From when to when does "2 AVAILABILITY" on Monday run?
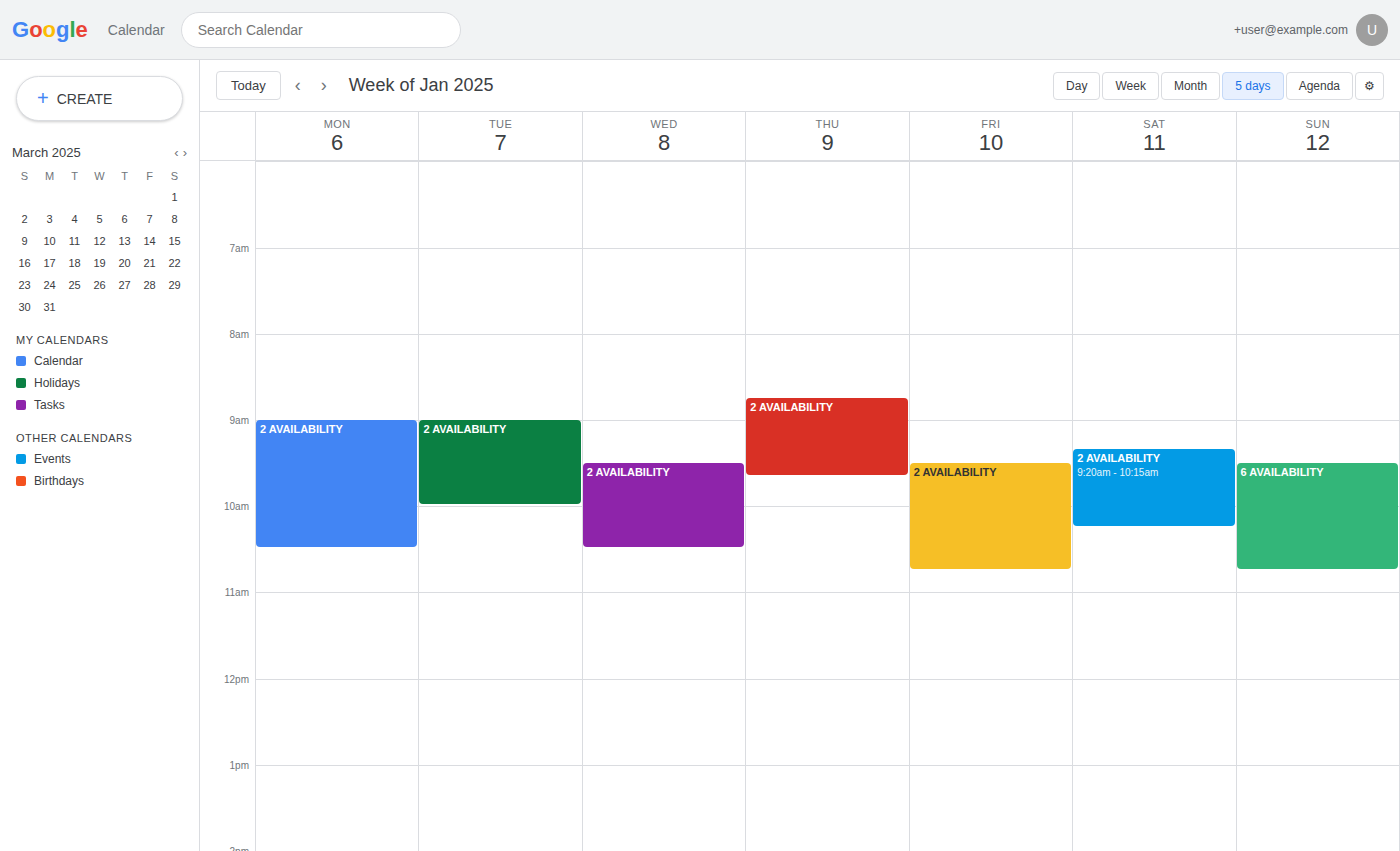
9:00 AM to 10:30 AM